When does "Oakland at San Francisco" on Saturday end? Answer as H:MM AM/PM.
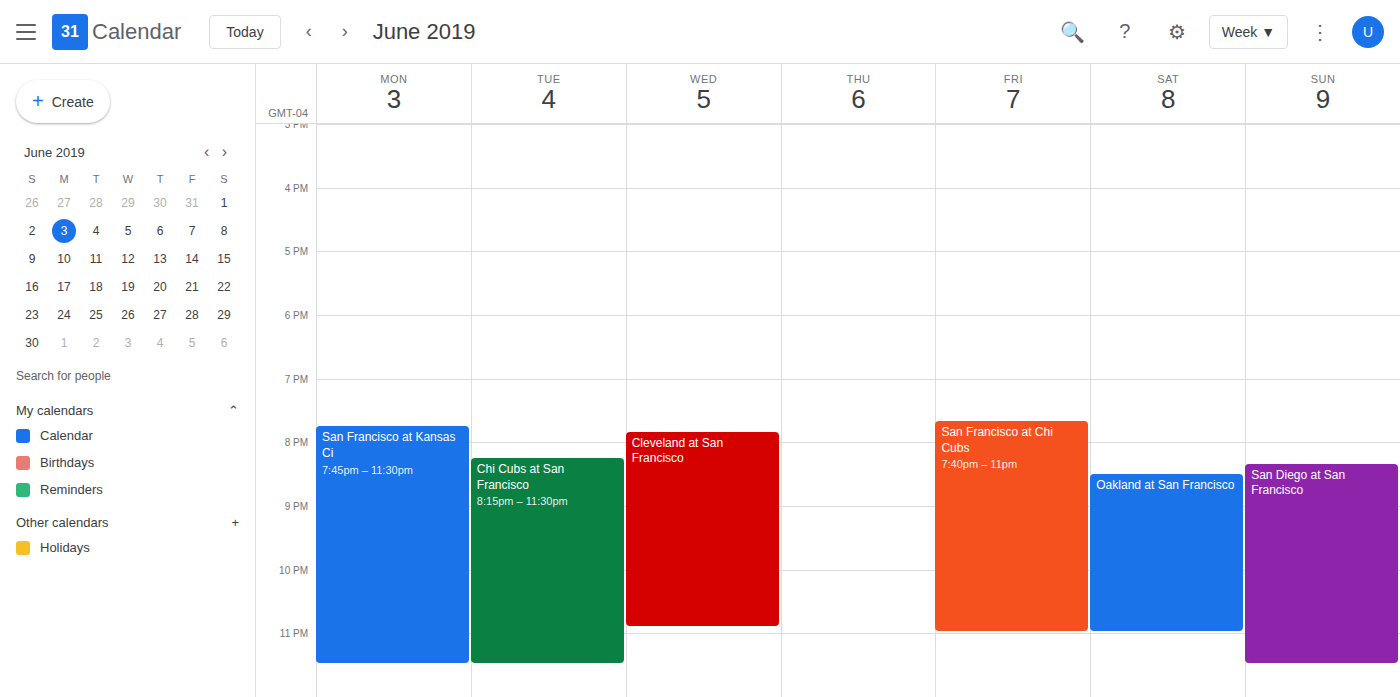
11:00 PM